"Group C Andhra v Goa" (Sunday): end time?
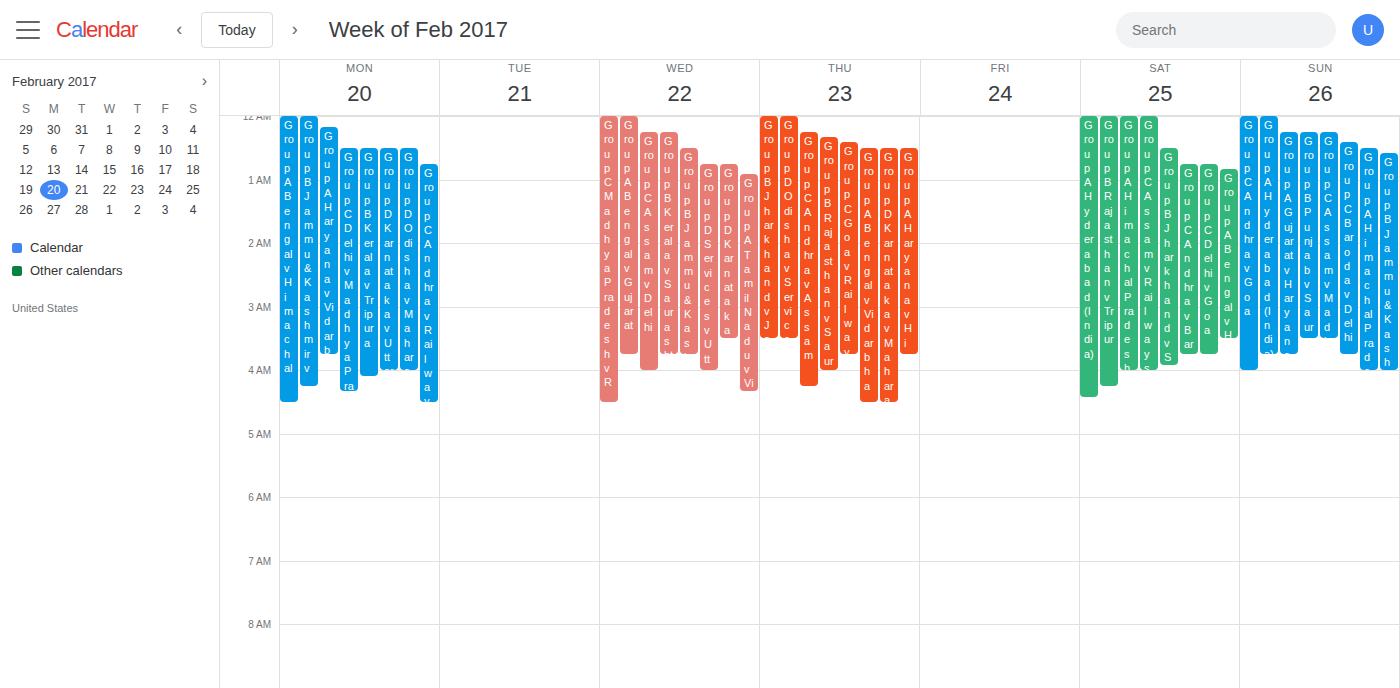
04:00